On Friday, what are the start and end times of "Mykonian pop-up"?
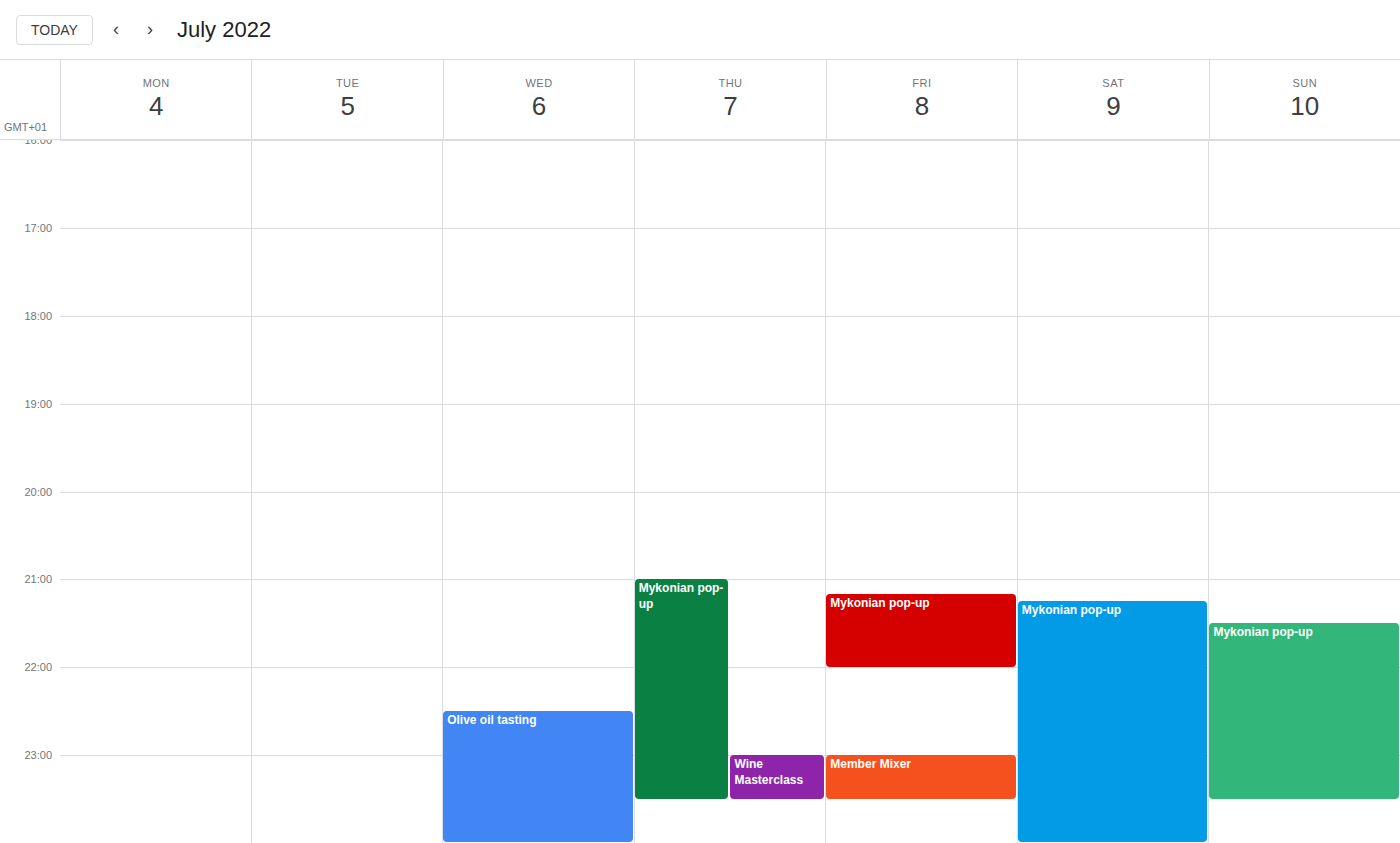
9:10 PM to 10:00 PM